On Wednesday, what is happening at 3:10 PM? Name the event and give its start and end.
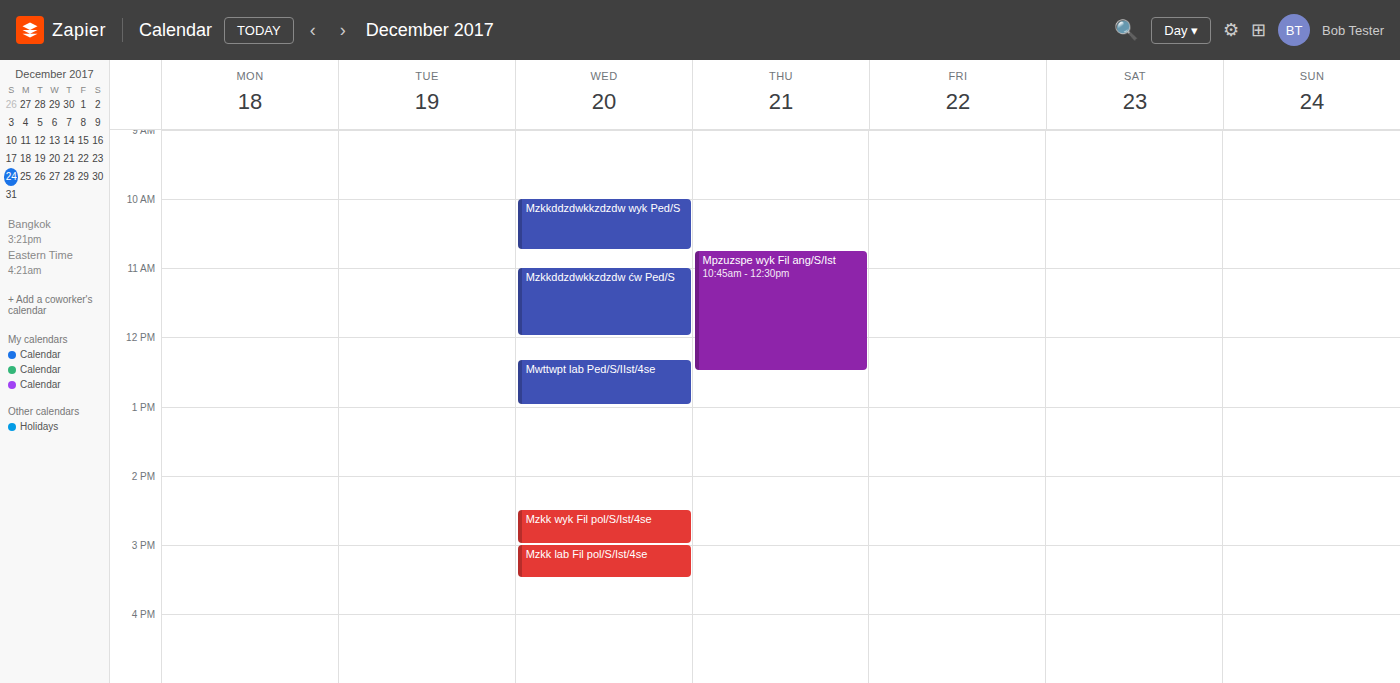
"Mzkk lab Fil pol/S/Ist/4se", 3:00 PM to 3:30 PM